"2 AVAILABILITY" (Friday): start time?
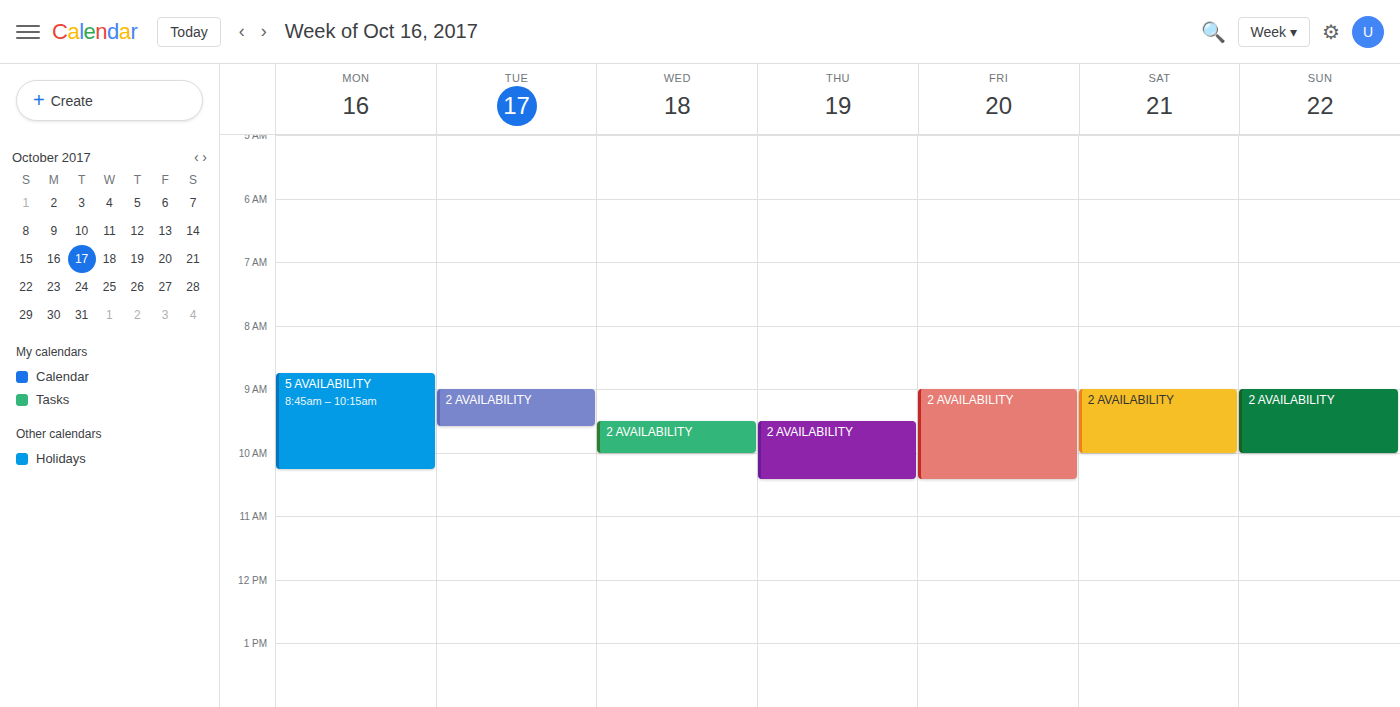
09:00